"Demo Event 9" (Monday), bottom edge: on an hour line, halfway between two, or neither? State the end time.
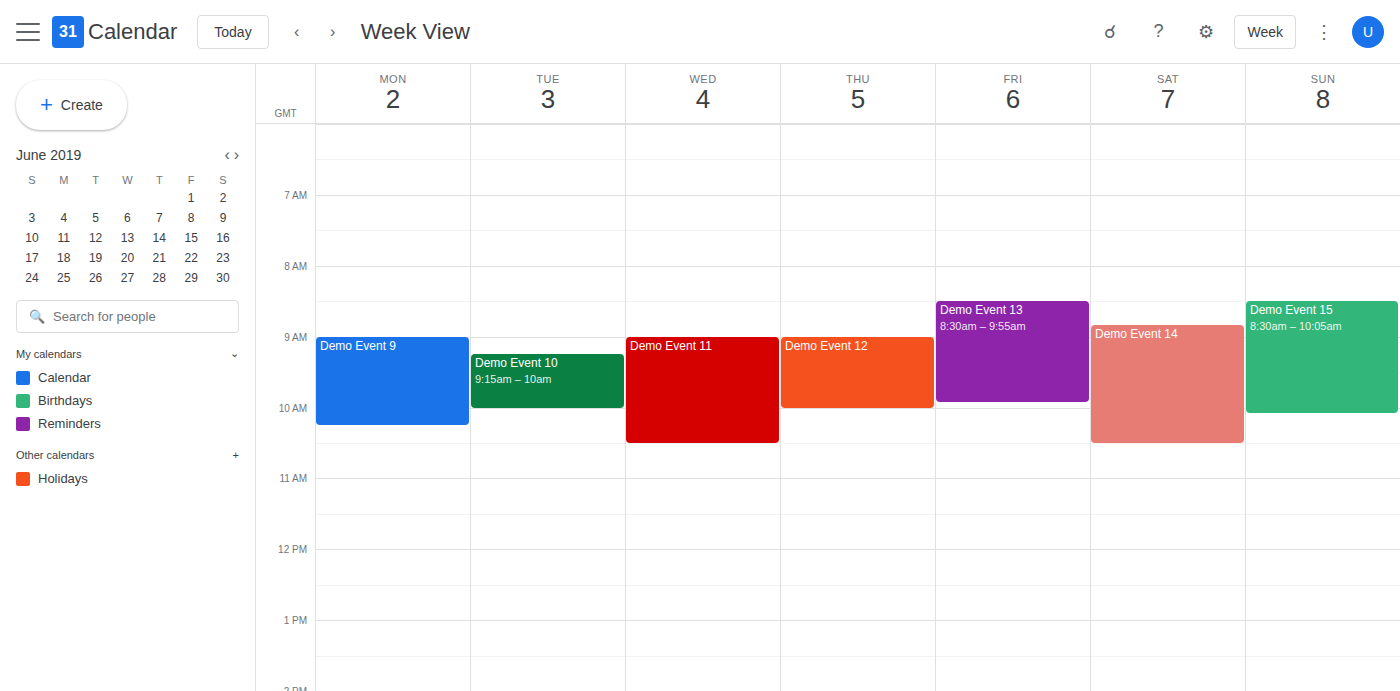
10:15 AM -- neither: a quarter of the way from the 10 AM line to the 11 AM line.